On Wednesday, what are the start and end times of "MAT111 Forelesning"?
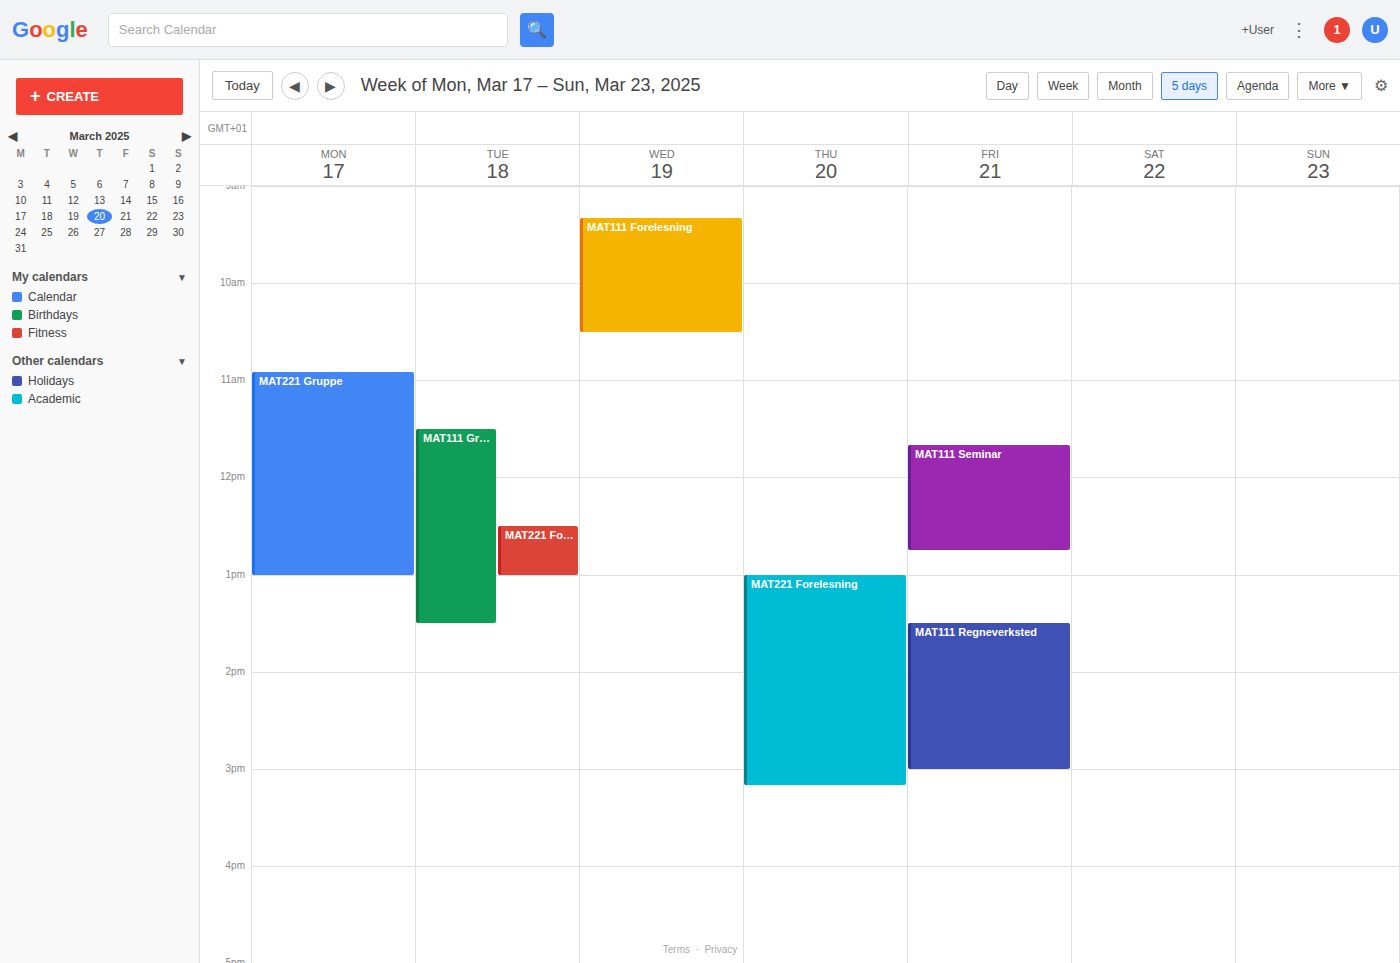
09:20 to 10:30